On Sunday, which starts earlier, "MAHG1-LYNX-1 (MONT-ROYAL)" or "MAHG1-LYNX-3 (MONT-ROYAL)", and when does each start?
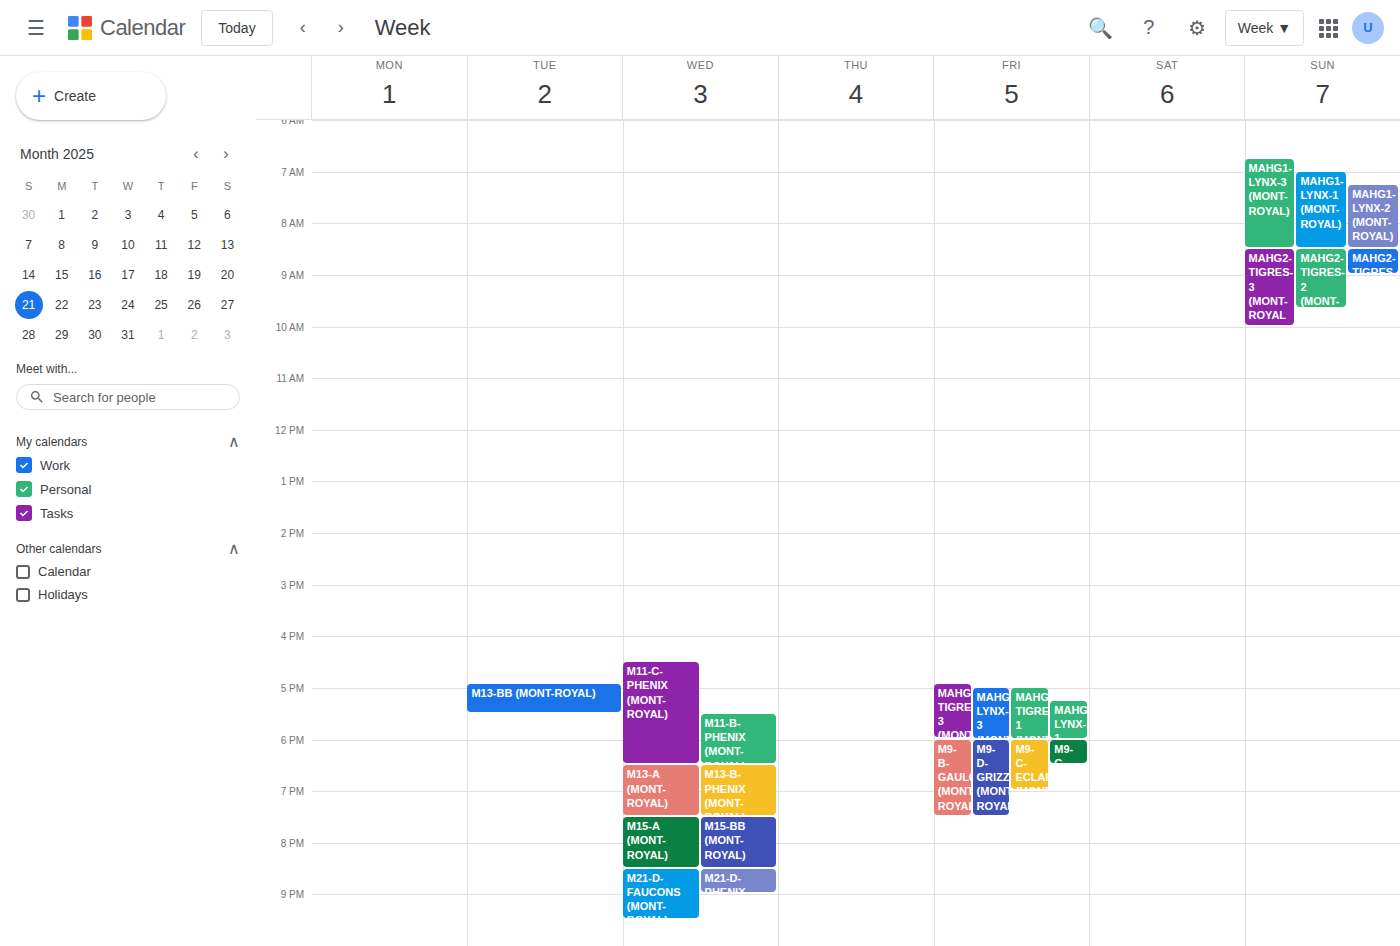
"MAHG1-LYNX-3 (MONT-ROYAL)" 6:45 AM; "MAHG1-LYNX-1 (MONT-ROYAL)" 7:00 AM.